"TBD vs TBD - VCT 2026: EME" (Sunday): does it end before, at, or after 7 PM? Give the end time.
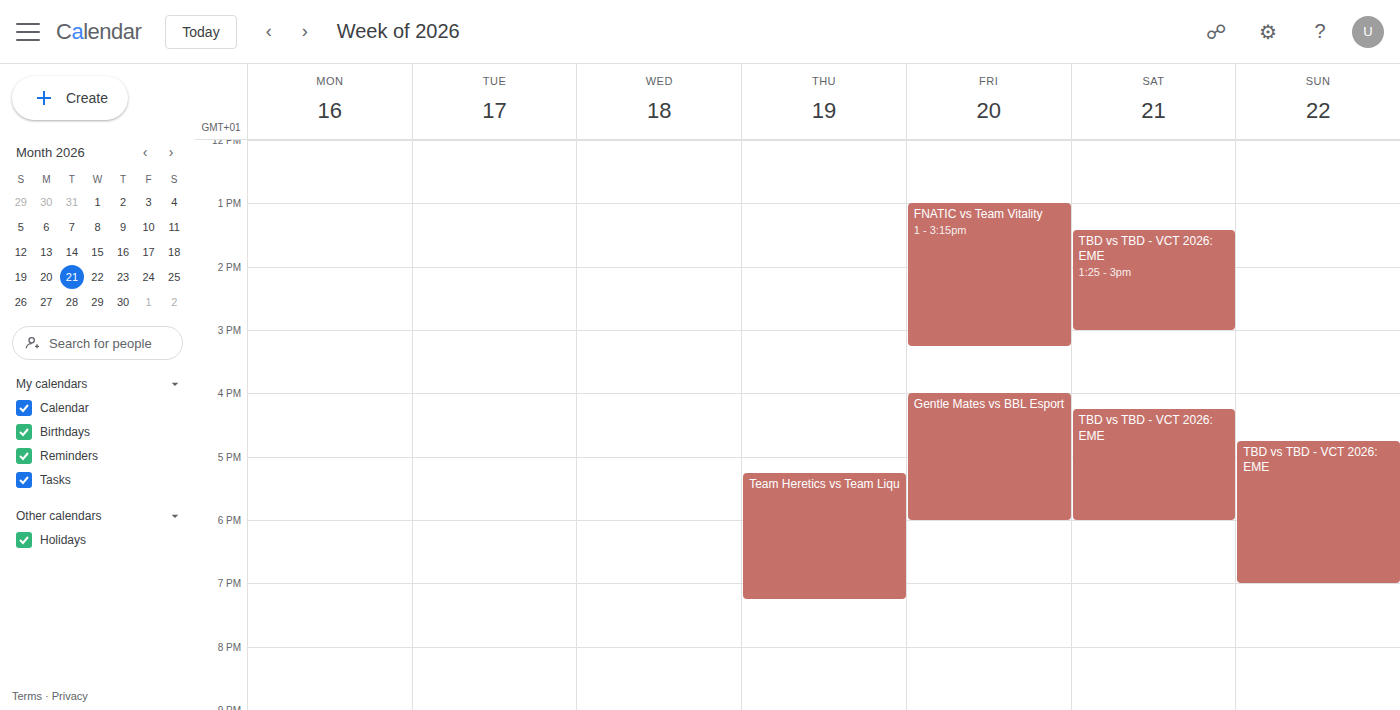
7:00 PM -- exactly at 7 PM, on the 7 PM line.